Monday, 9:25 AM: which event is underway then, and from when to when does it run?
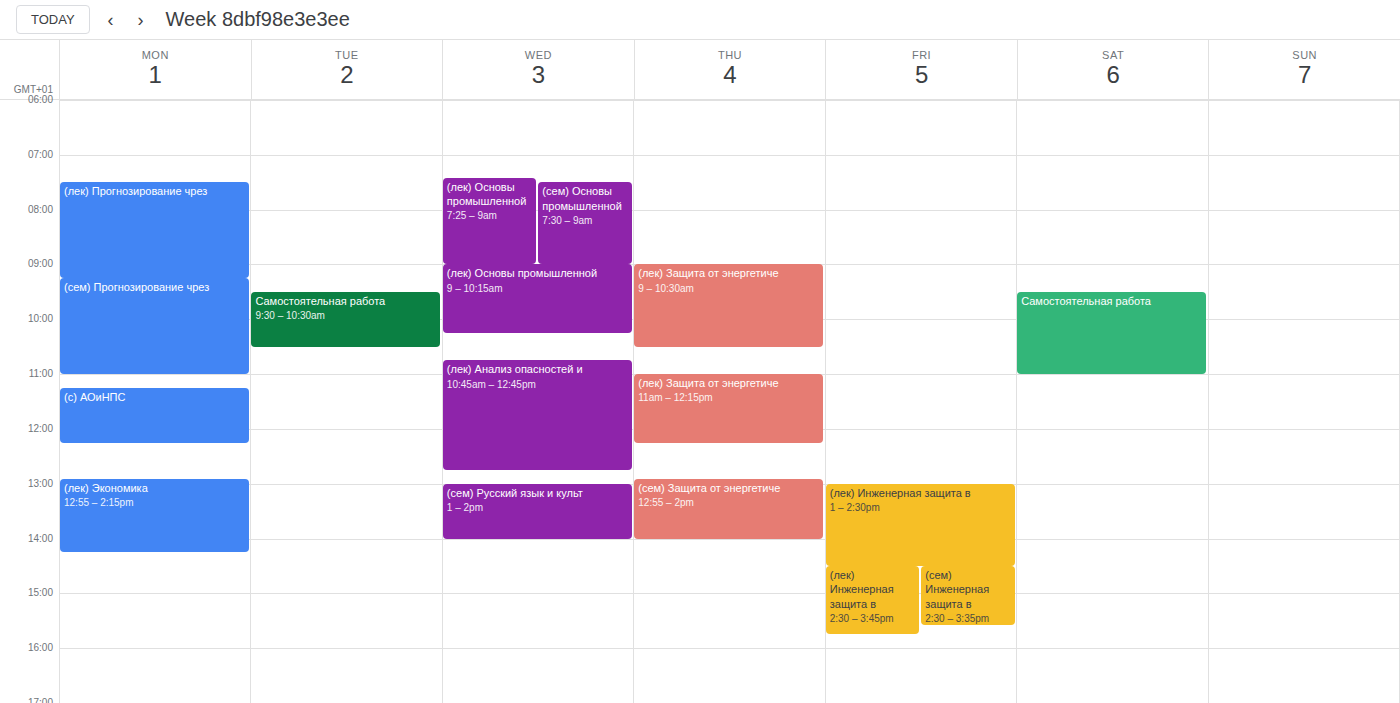
"(сем) Прогнозирование чрез", 9:15 AM to 11:00 AM